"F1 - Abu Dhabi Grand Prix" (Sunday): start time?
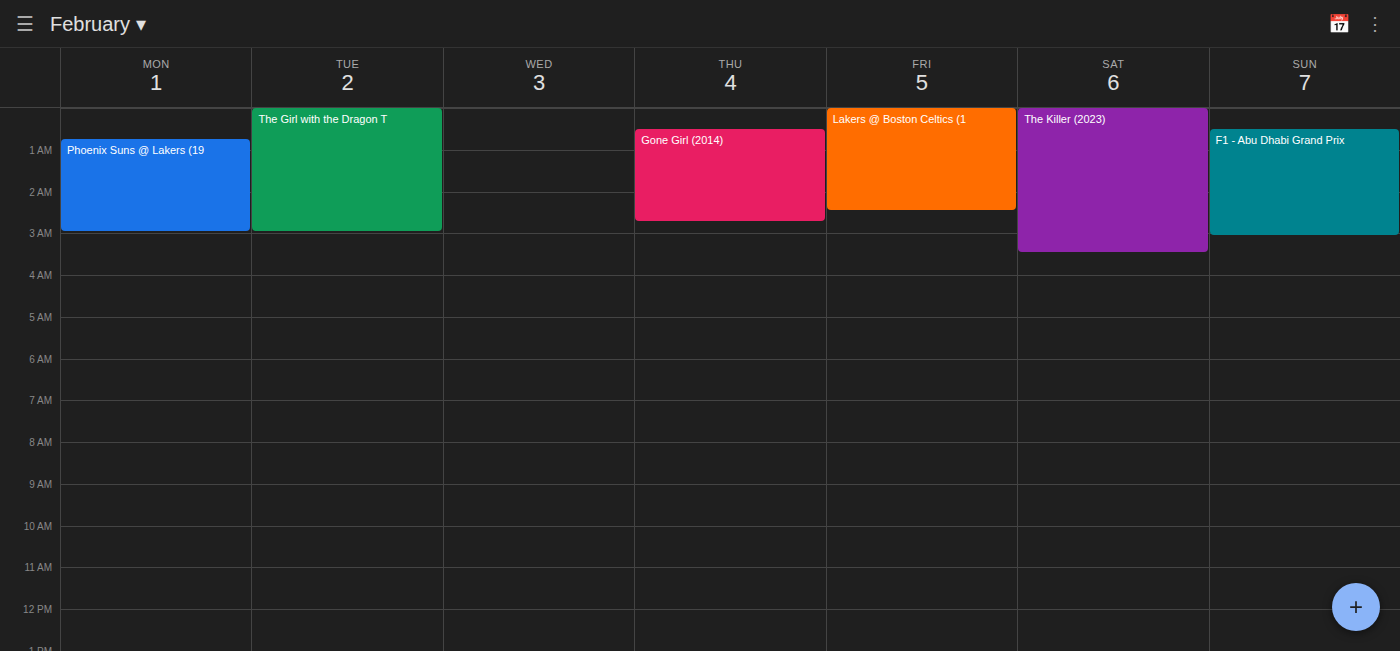
00:30